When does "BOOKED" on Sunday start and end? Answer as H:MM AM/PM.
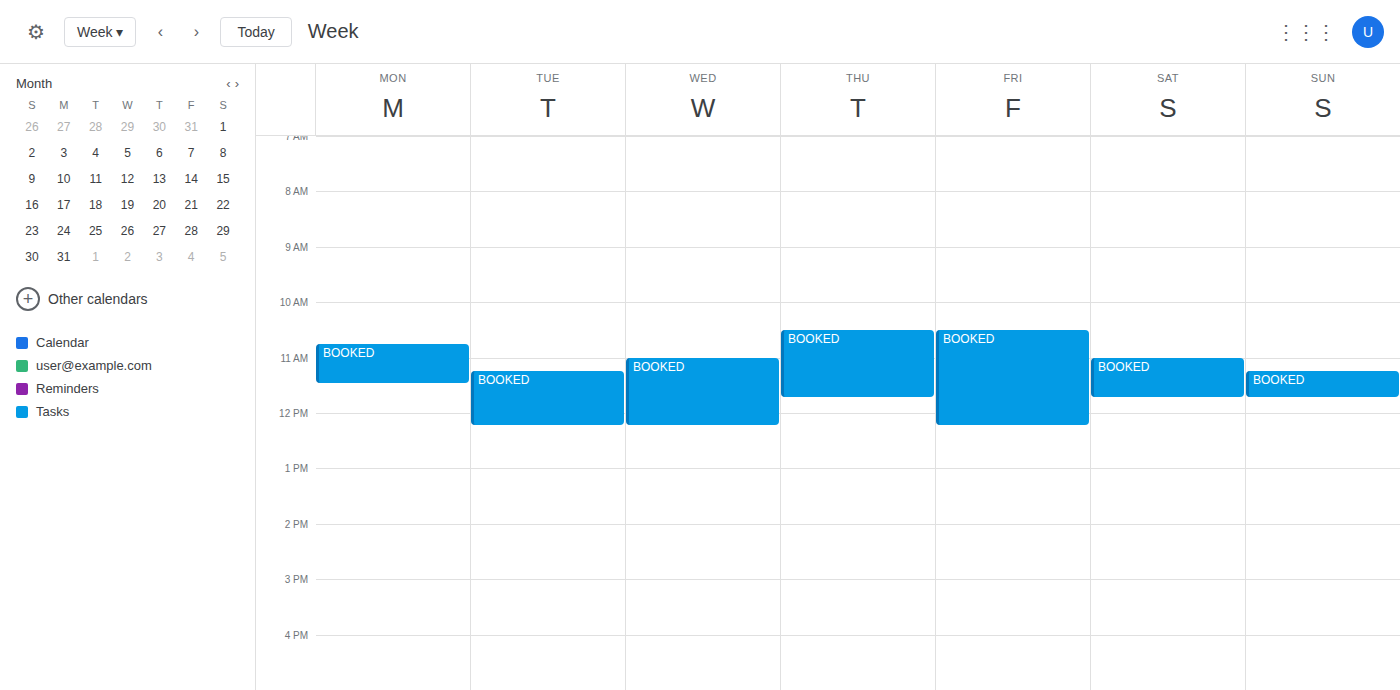
11:15 AM to 11:45 AM